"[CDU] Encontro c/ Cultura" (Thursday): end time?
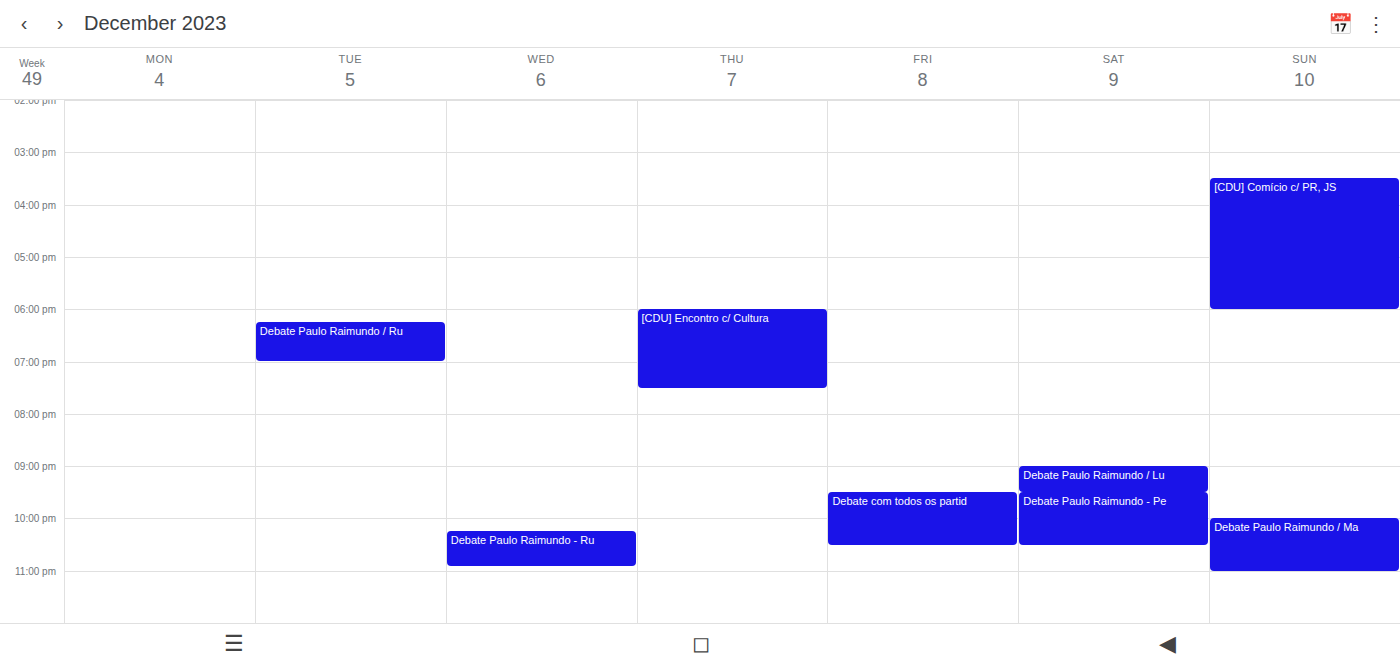
7:30 PM